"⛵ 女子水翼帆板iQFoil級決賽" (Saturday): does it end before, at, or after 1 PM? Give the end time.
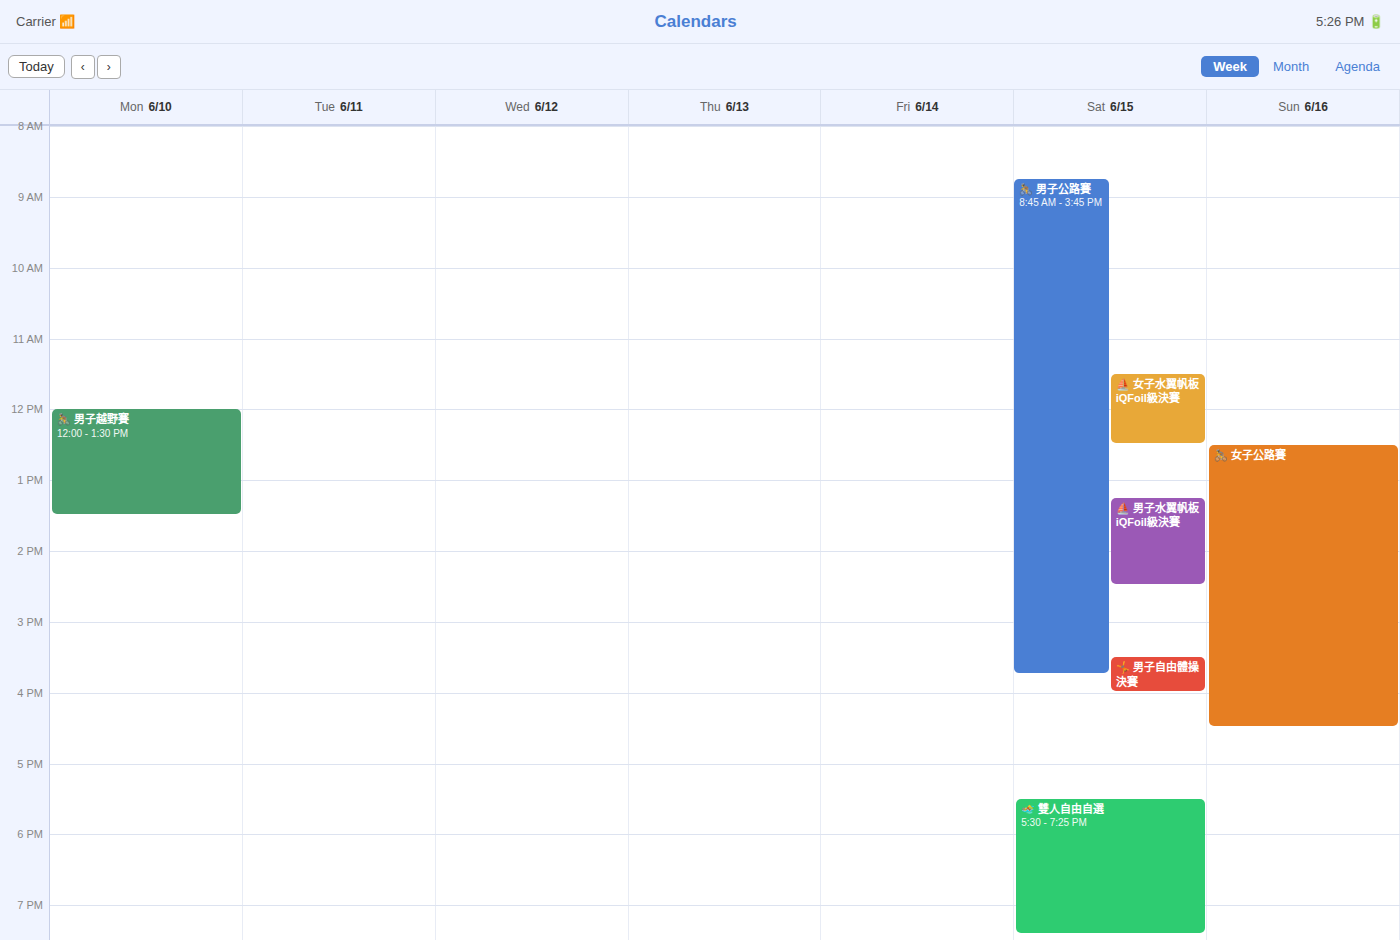
12:30 PM -- before 1 PM, 30 minutes above the 1 PM line.